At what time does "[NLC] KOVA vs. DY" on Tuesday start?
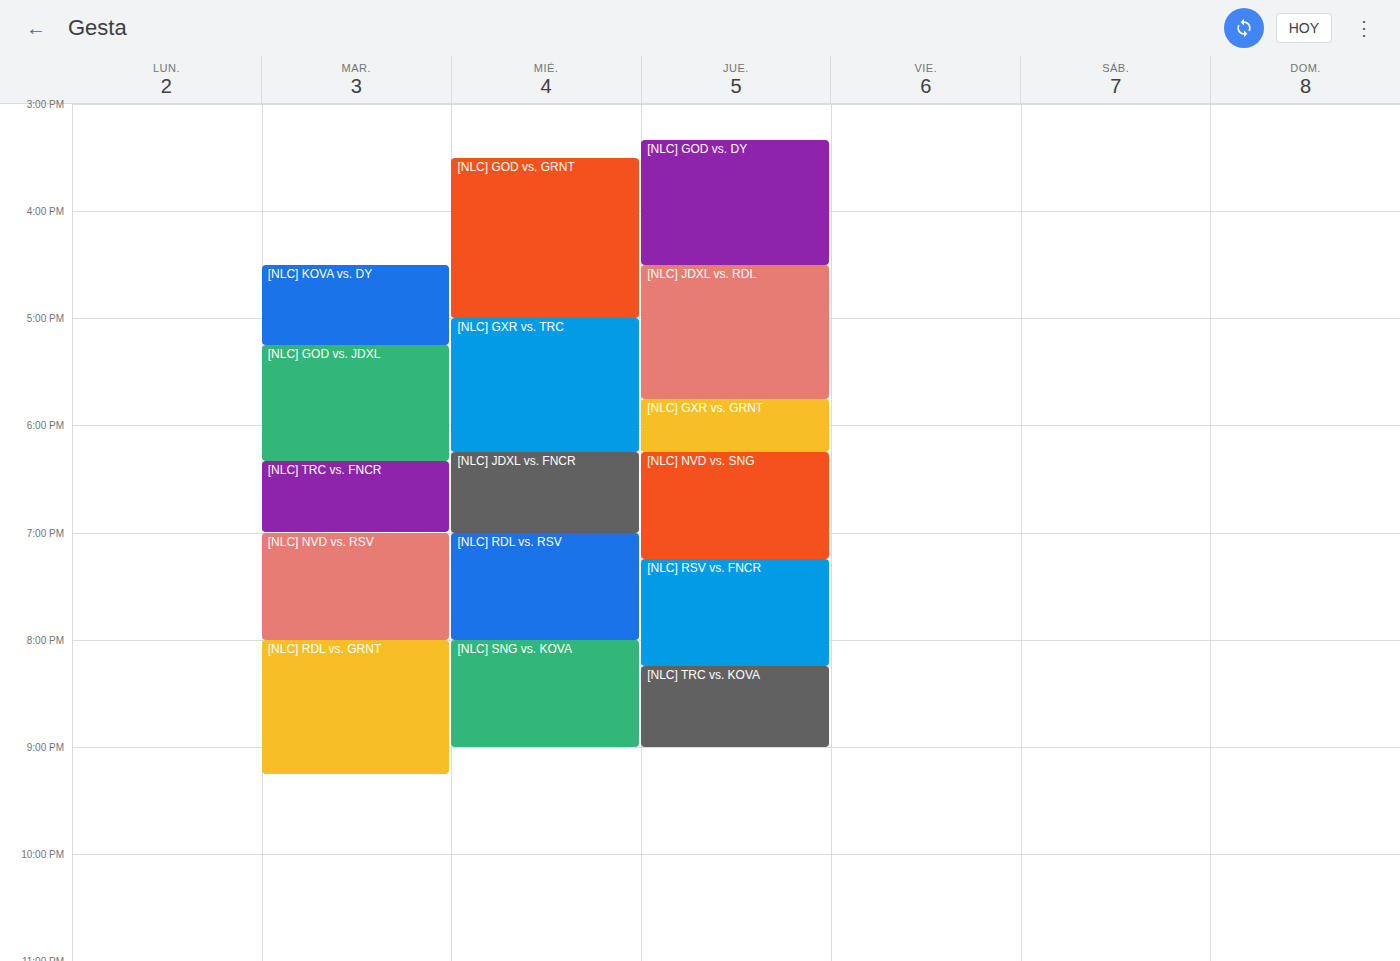
4:30 PM